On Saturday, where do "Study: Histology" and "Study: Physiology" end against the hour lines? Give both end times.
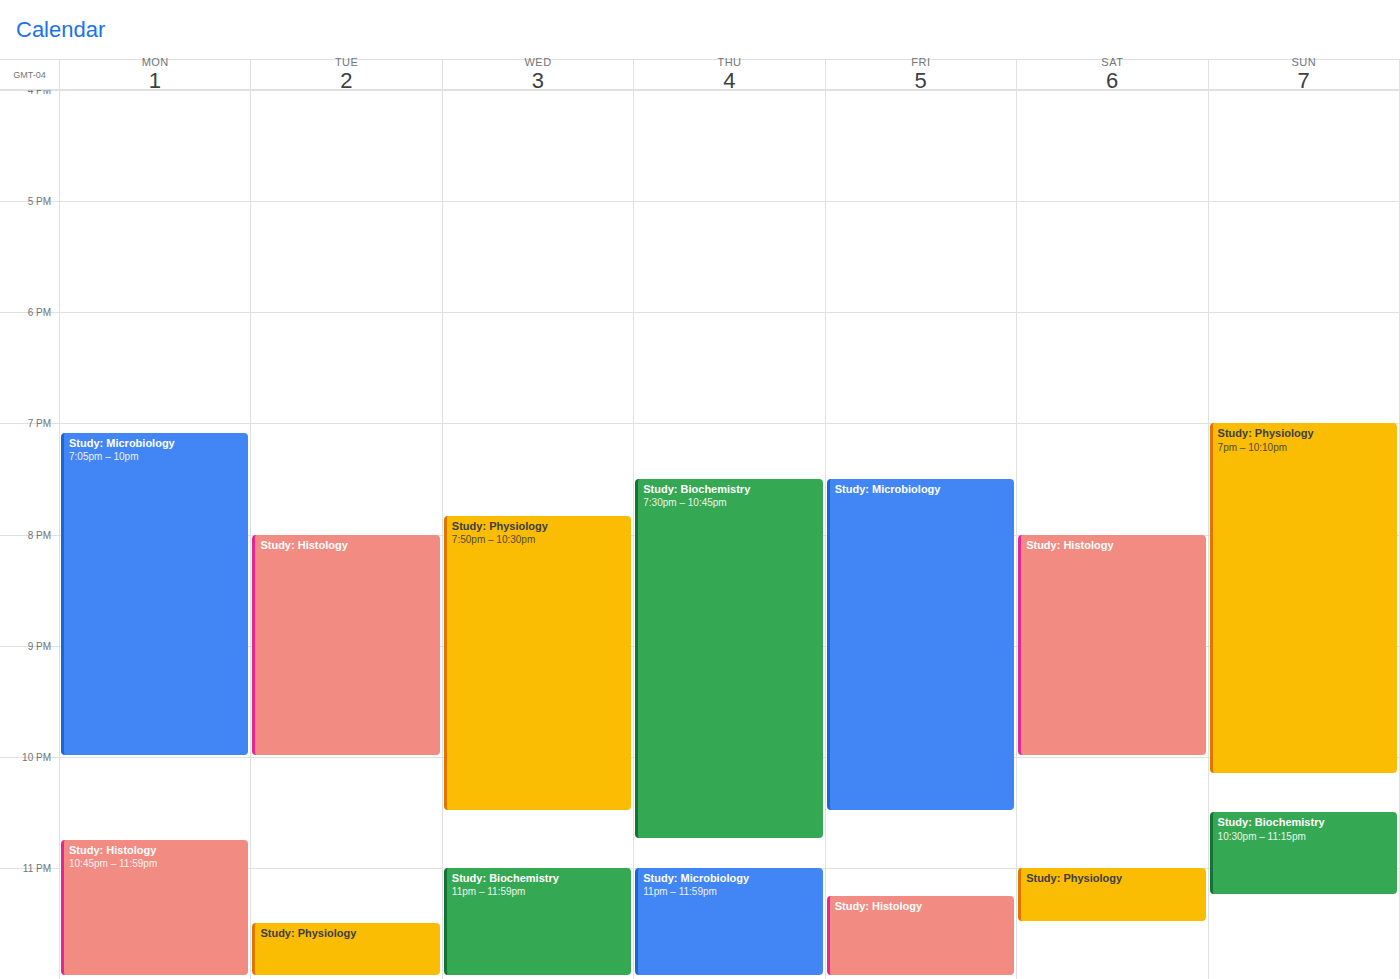
"Study: Histology": 10:00 PM, exactly on the 10 PM line. "Study: Physiology": 11:30 PM, halfway between the 11 PM and 12 AM lines.